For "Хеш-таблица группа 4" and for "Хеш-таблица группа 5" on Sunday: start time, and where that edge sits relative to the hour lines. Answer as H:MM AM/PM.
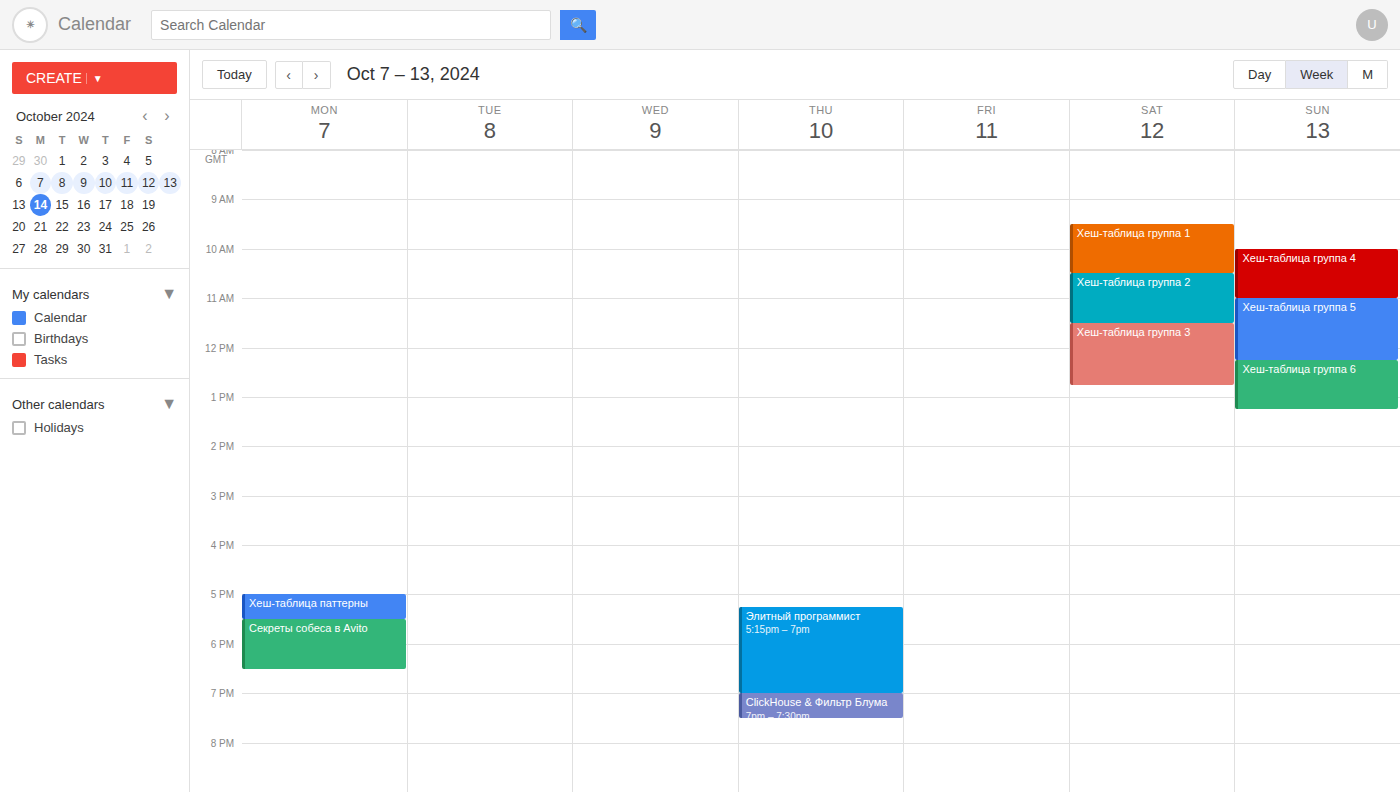
"Хеш-таблица группа 4": 10:00 AM, exactly on the 10 AM line. "Хеш-таблица группа 5": 11:00 AM, exactly on the 11 AM line.